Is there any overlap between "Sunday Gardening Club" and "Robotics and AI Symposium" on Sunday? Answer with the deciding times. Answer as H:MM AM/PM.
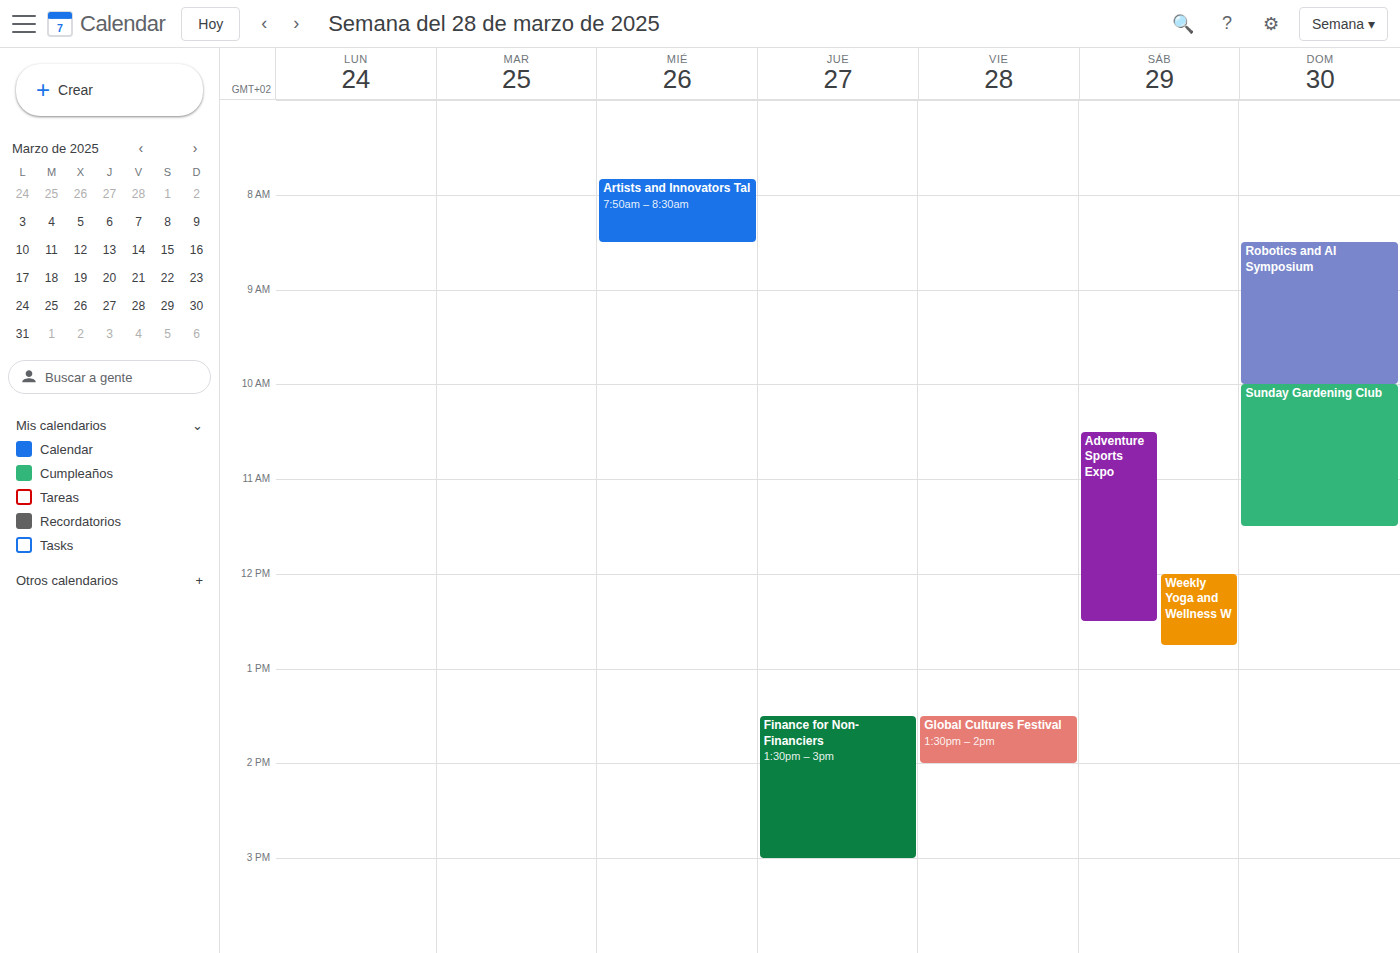
"Robotics and AI Symposium" ends at 10:00 AM, exactly when "Sunday Gardening Club" starts -- they touch but do not overlap.